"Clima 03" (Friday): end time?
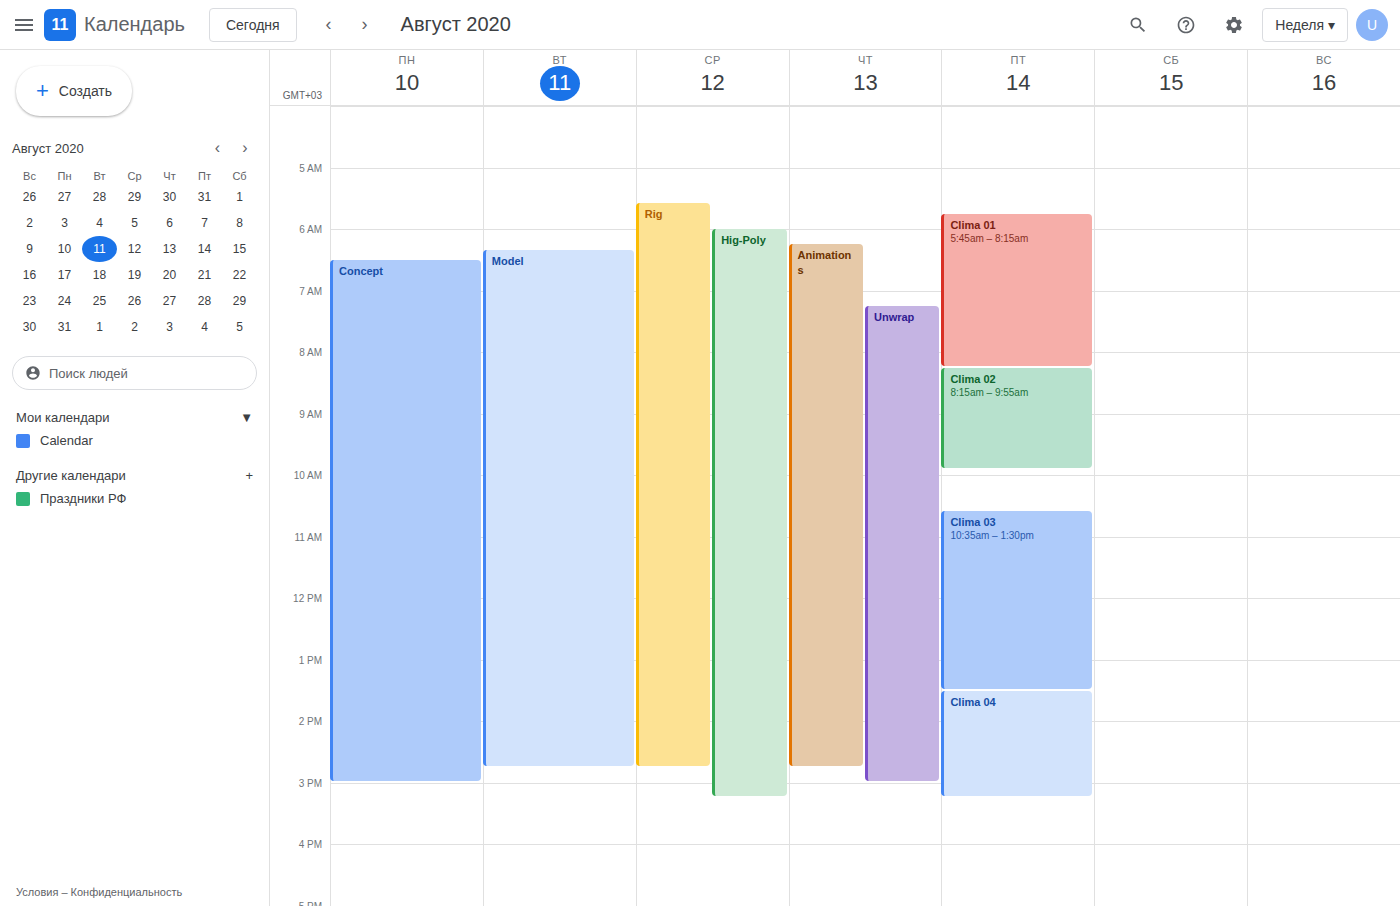
1:30 PM